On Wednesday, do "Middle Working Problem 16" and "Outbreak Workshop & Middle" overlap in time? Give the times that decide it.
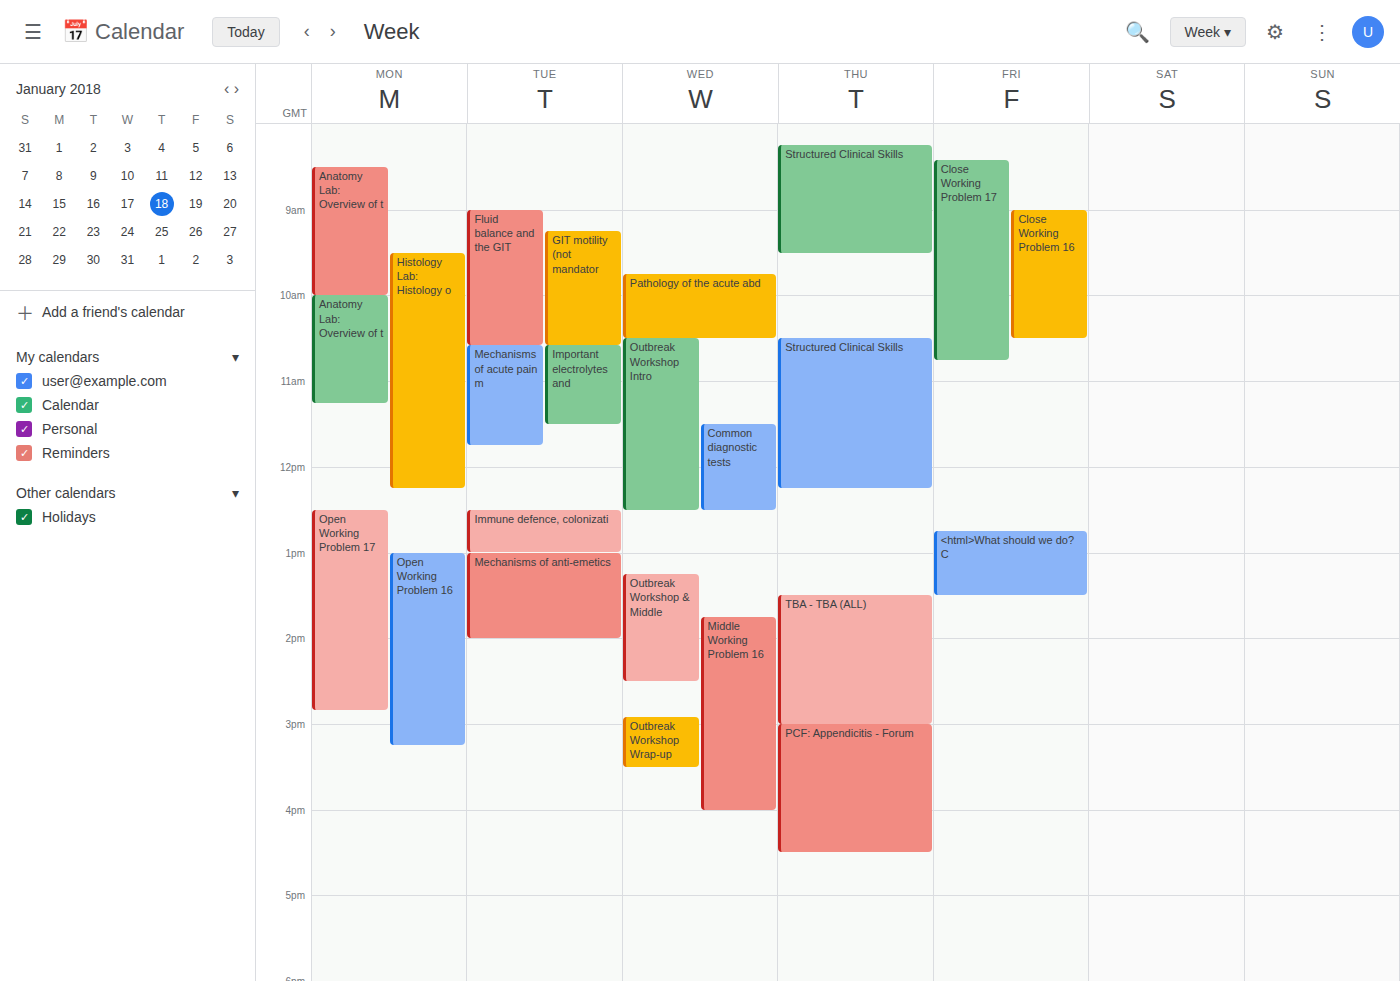
"Middle Working Problem 16" starts at 13:45, before "Outbreak Workshop & Middle" ends at 14:30 -- they overlap.